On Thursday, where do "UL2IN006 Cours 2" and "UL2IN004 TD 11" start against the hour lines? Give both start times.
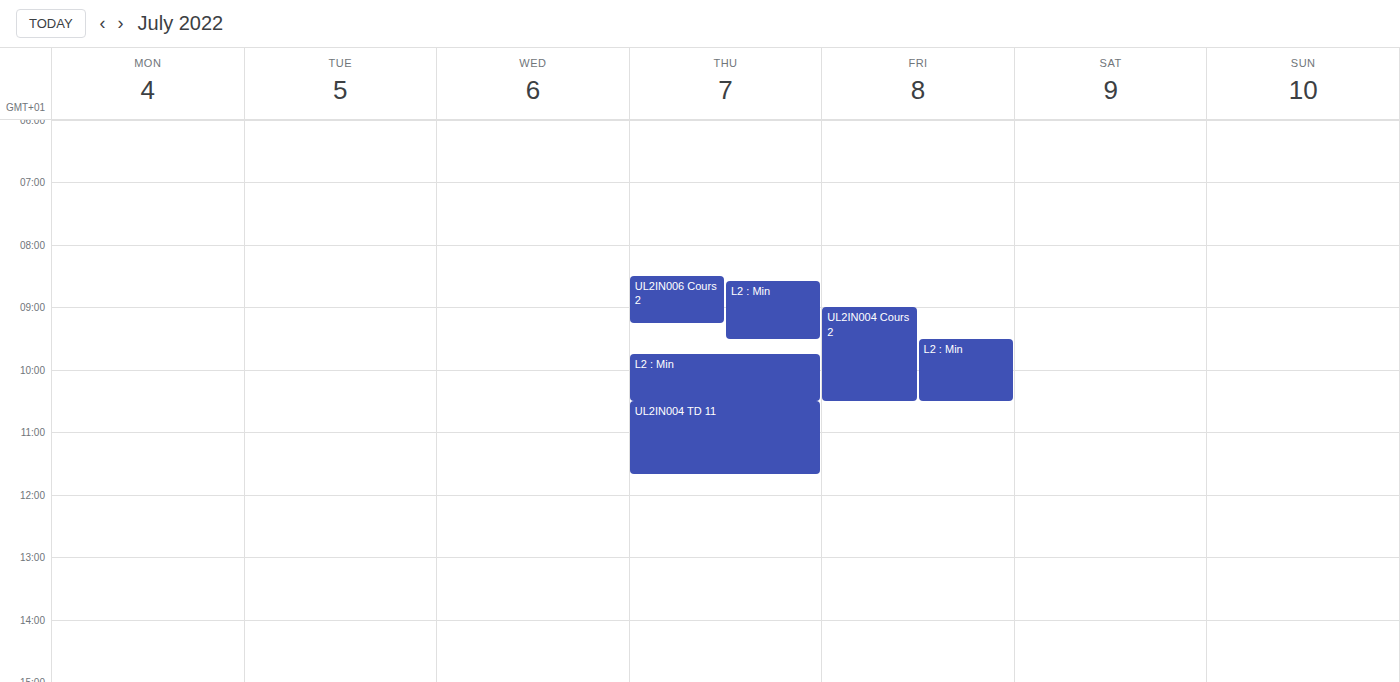
"UL2IN006 Cours 2": 8:30 AM, halfway between the 8 AM and 9 AM lines. "UL2IN004 TD 11": 10:30 AM, halfway between the 10 AM and 11 AM lines.